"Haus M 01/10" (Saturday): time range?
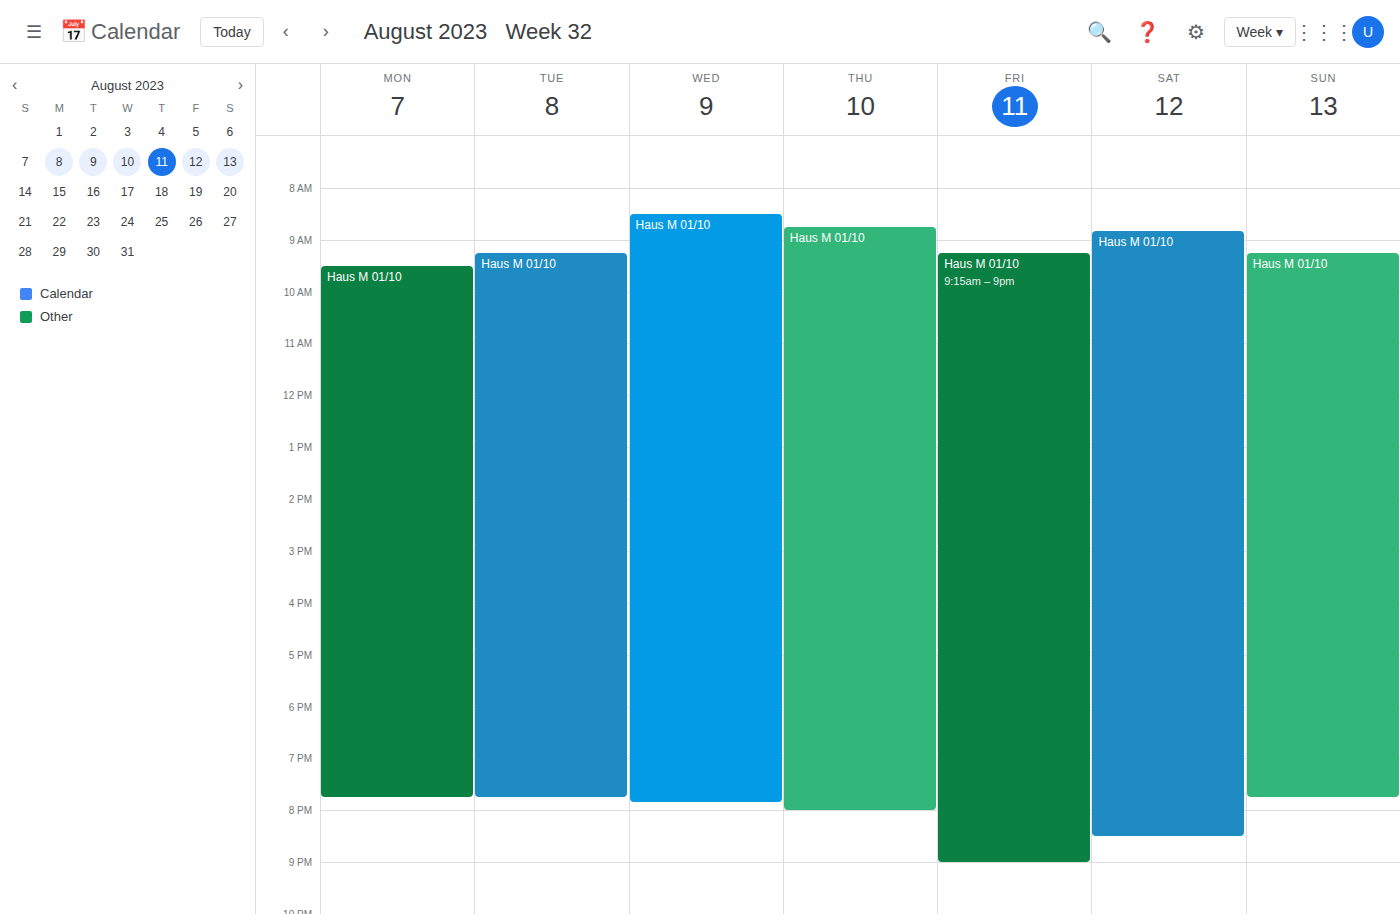
08:50 to 20:30